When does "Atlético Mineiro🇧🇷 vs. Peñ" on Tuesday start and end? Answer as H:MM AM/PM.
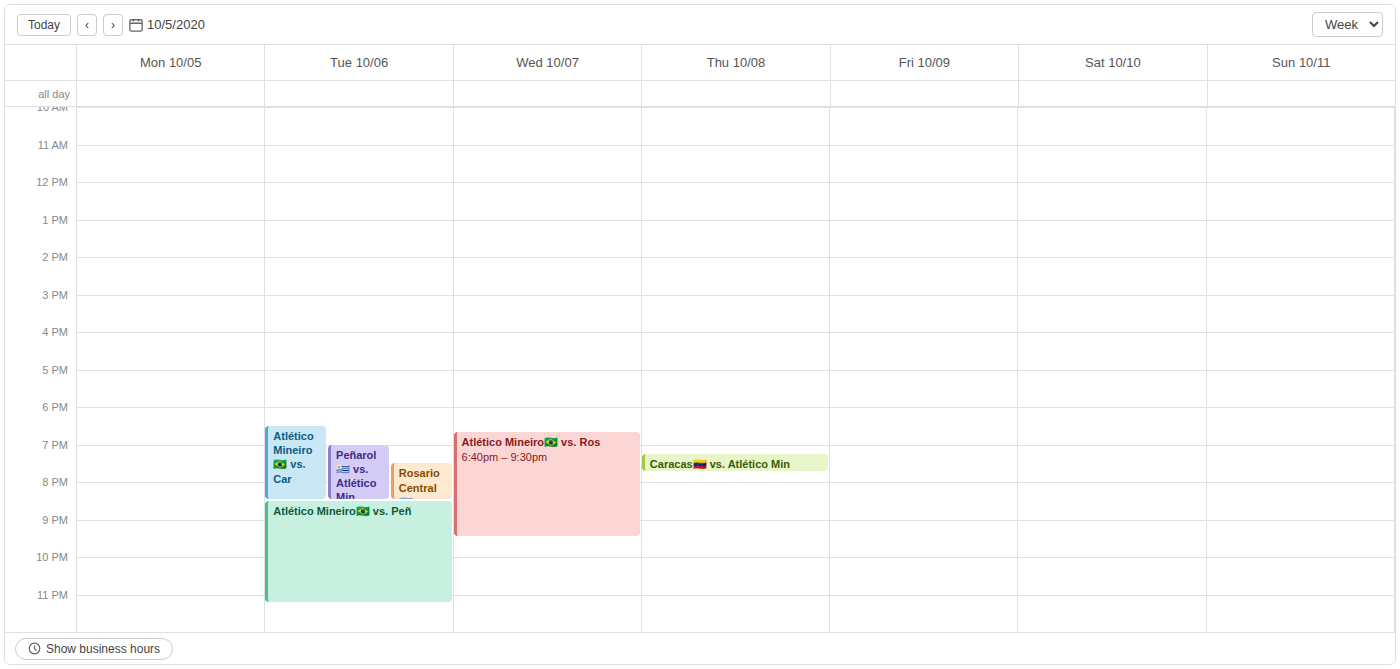
8:30 PM to 11:15 PM